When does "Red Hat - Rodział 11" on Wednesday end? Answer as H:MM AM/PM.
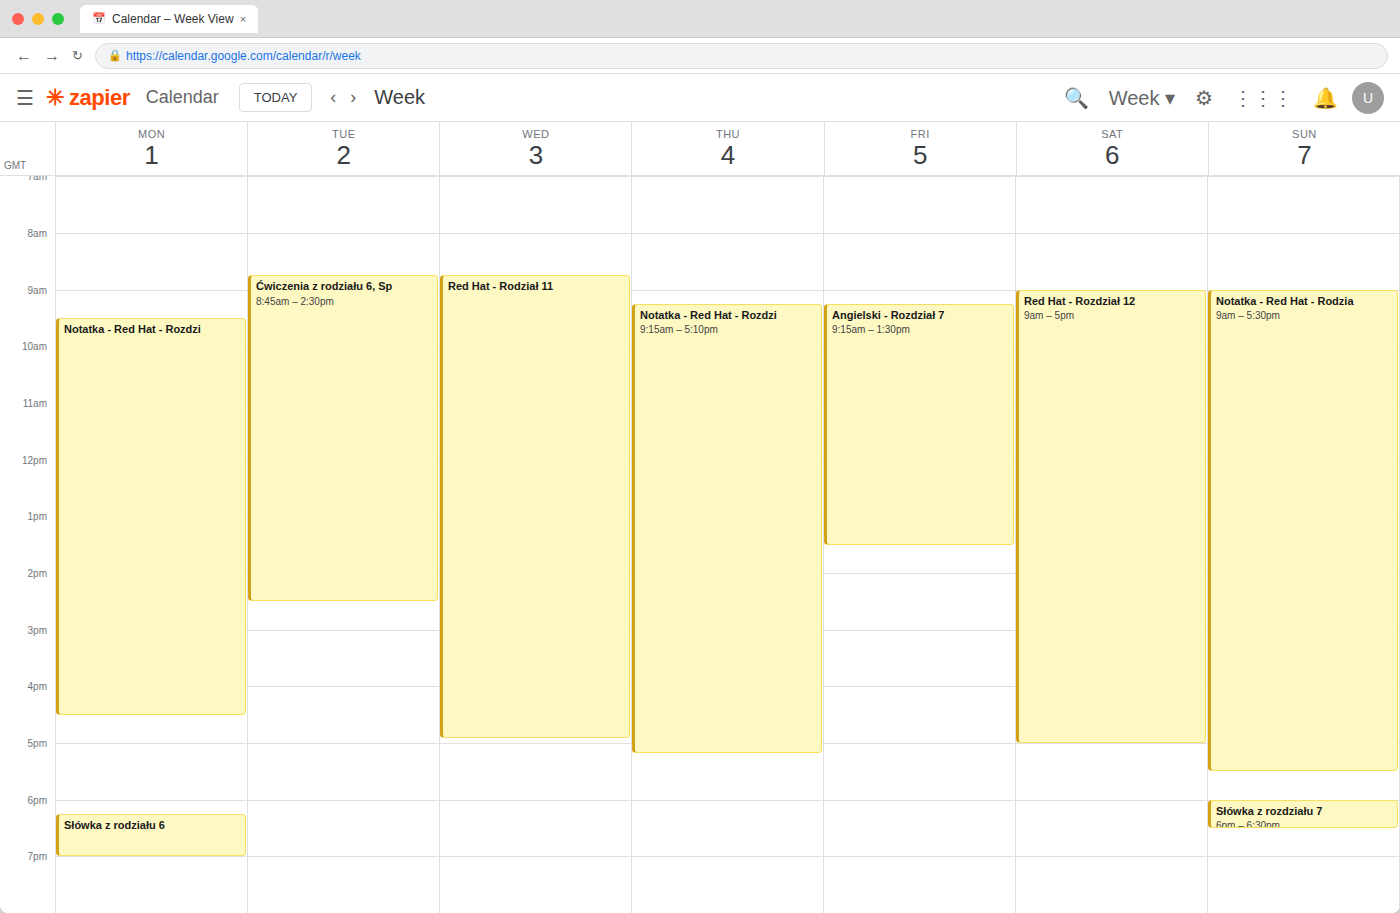
4:55 PM